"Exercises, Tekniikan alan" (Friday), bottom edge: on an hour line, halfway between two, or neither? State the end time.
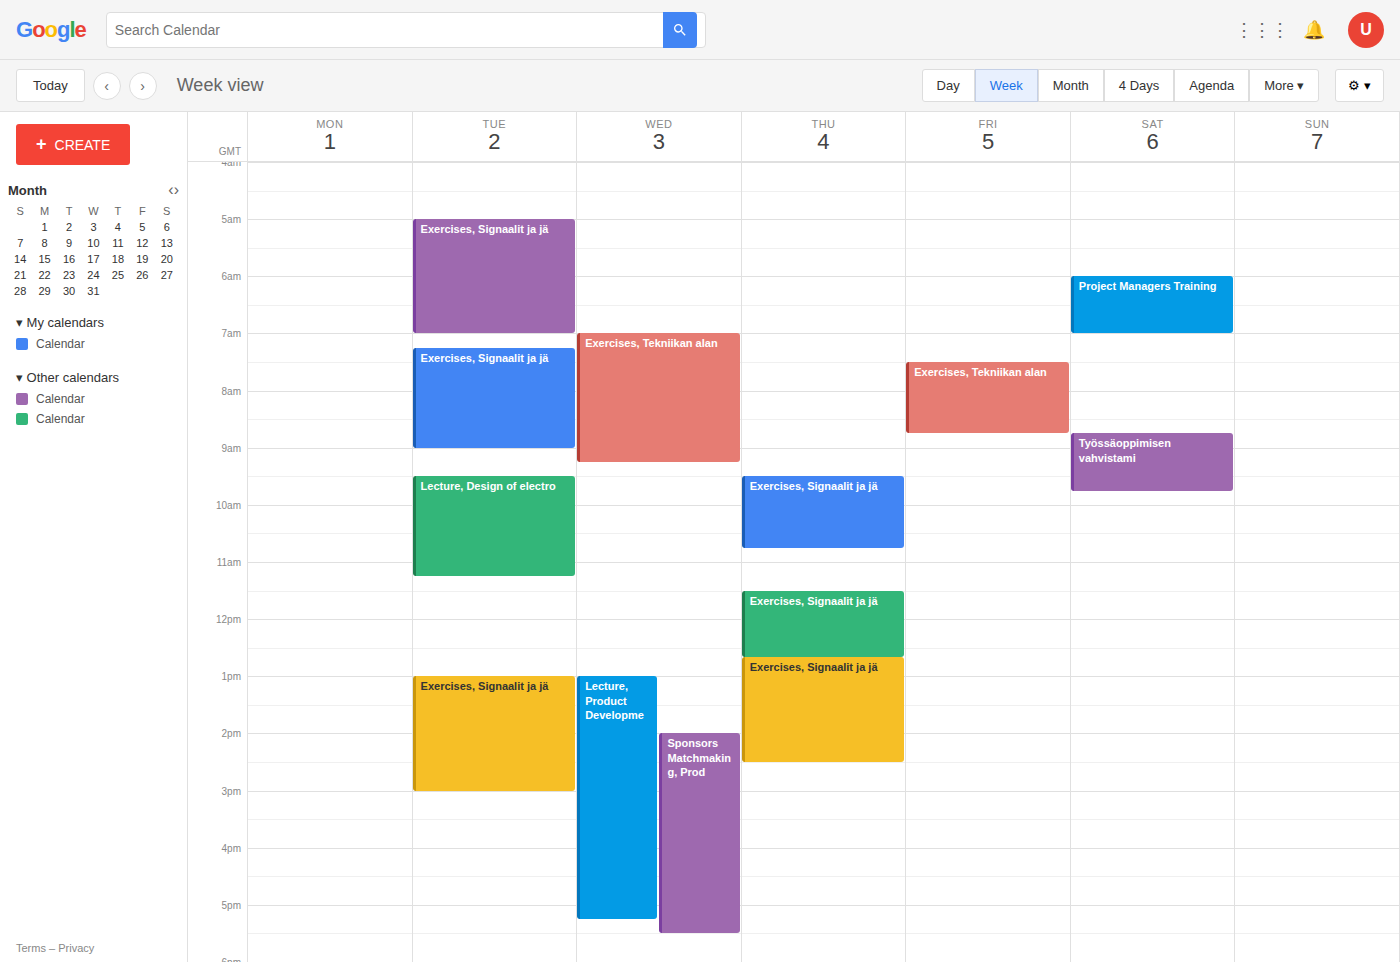
8:45 AM -- neither: three quarters of the way from the 8 AM line to the 9 AM line.